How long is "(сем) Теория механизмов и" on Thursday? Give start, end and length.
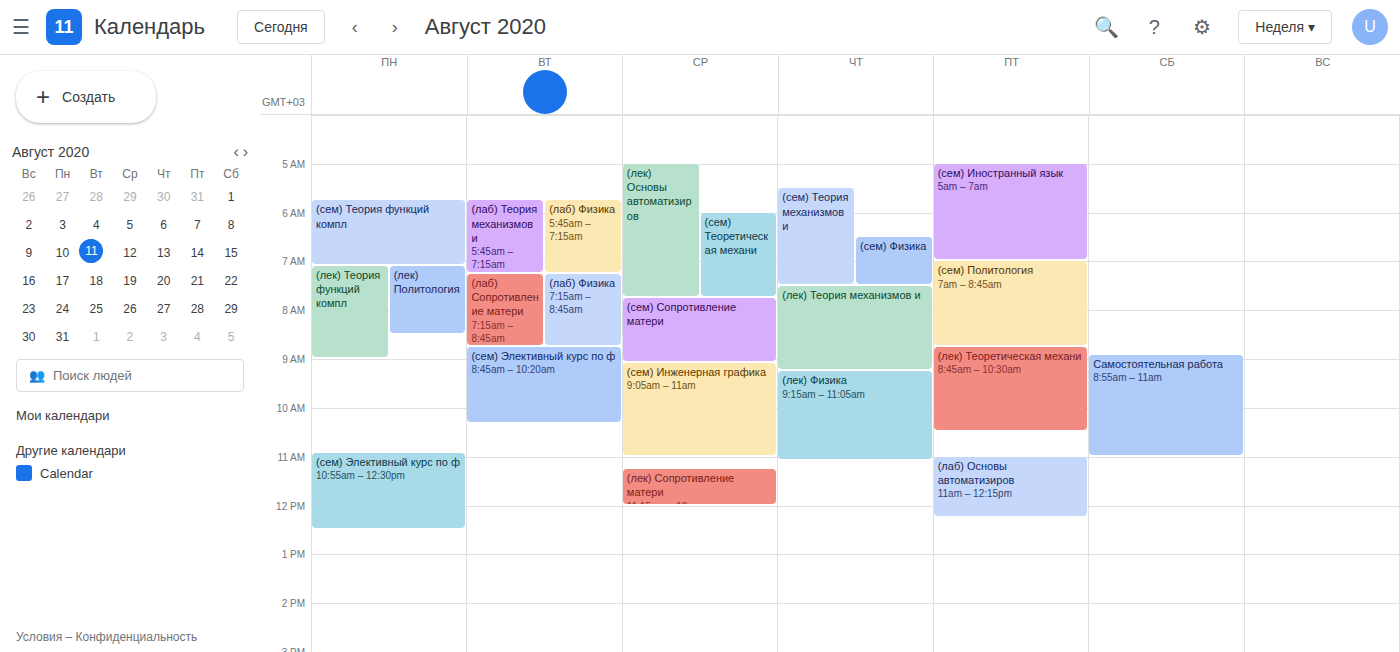
5:30 AM to 7:30 AM, 2 hours